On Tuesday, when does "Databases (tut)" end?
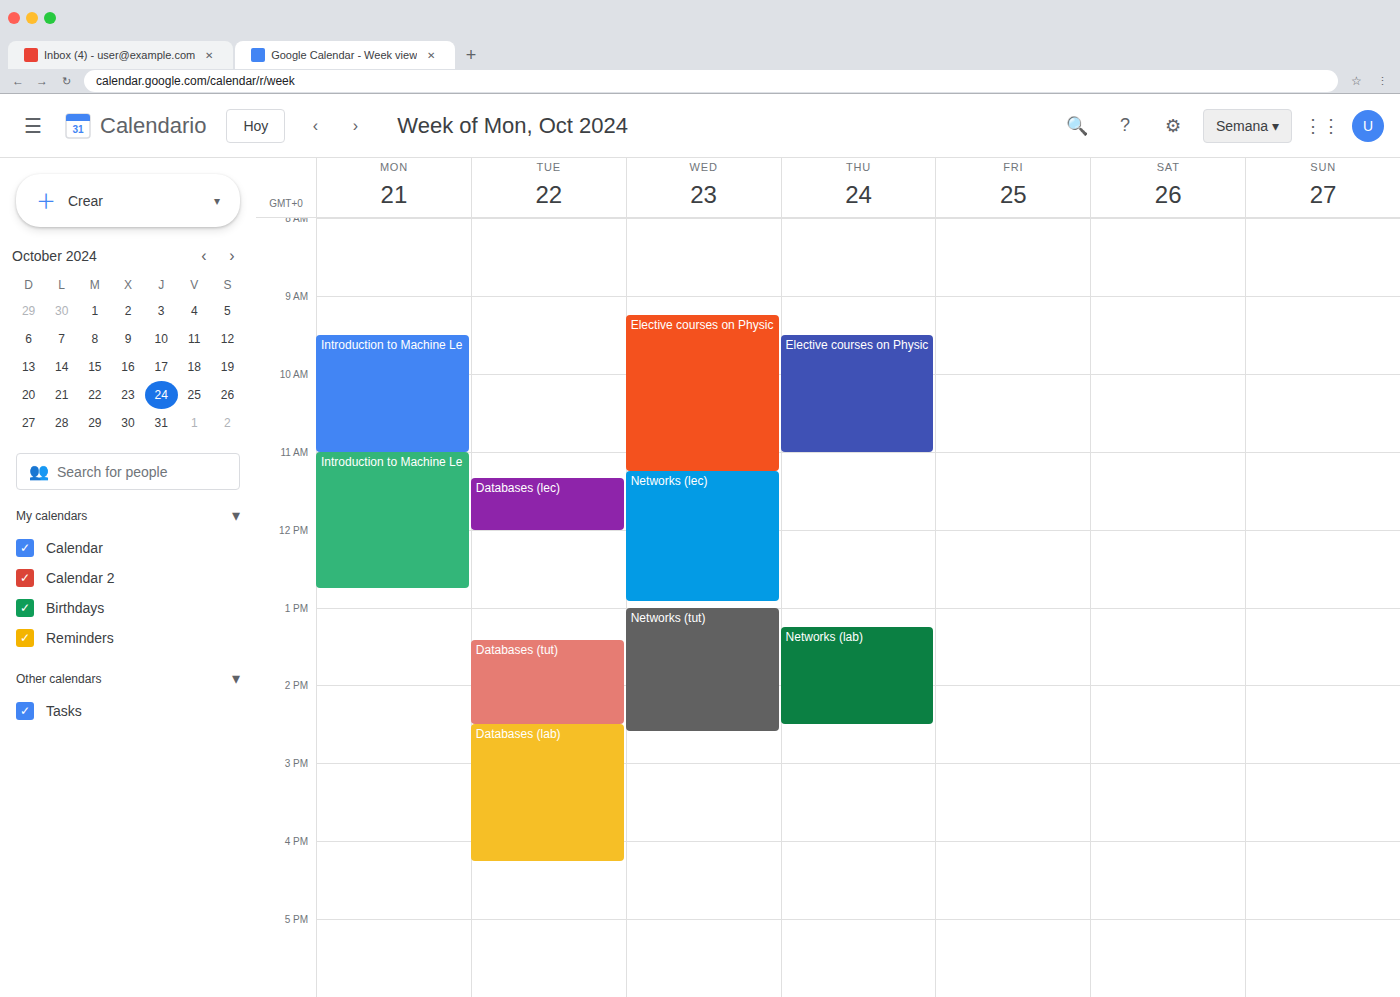
2:30 PM